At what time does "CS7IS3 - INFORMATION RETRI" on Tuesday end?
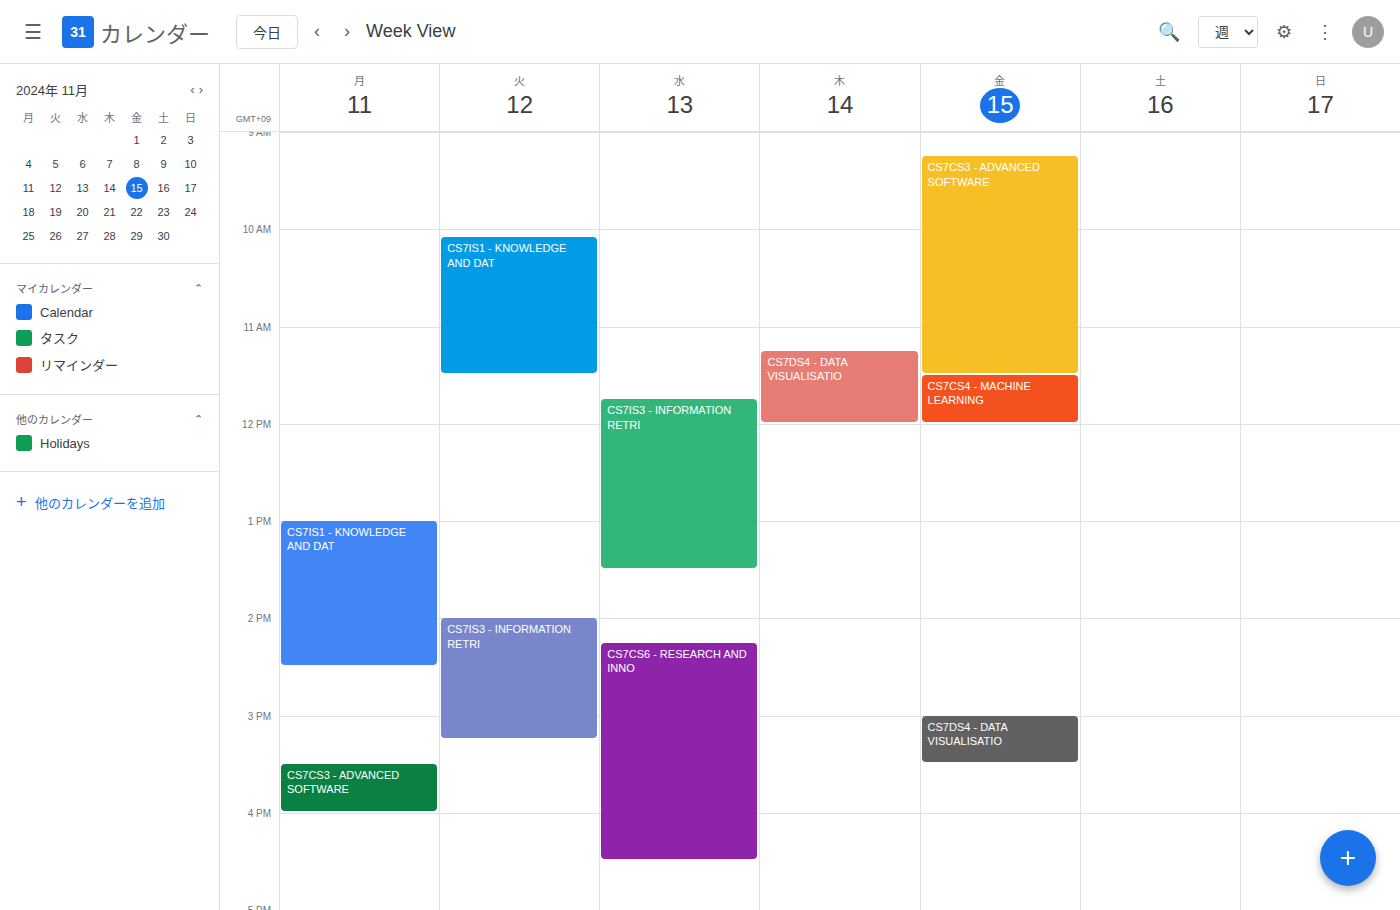
15:15